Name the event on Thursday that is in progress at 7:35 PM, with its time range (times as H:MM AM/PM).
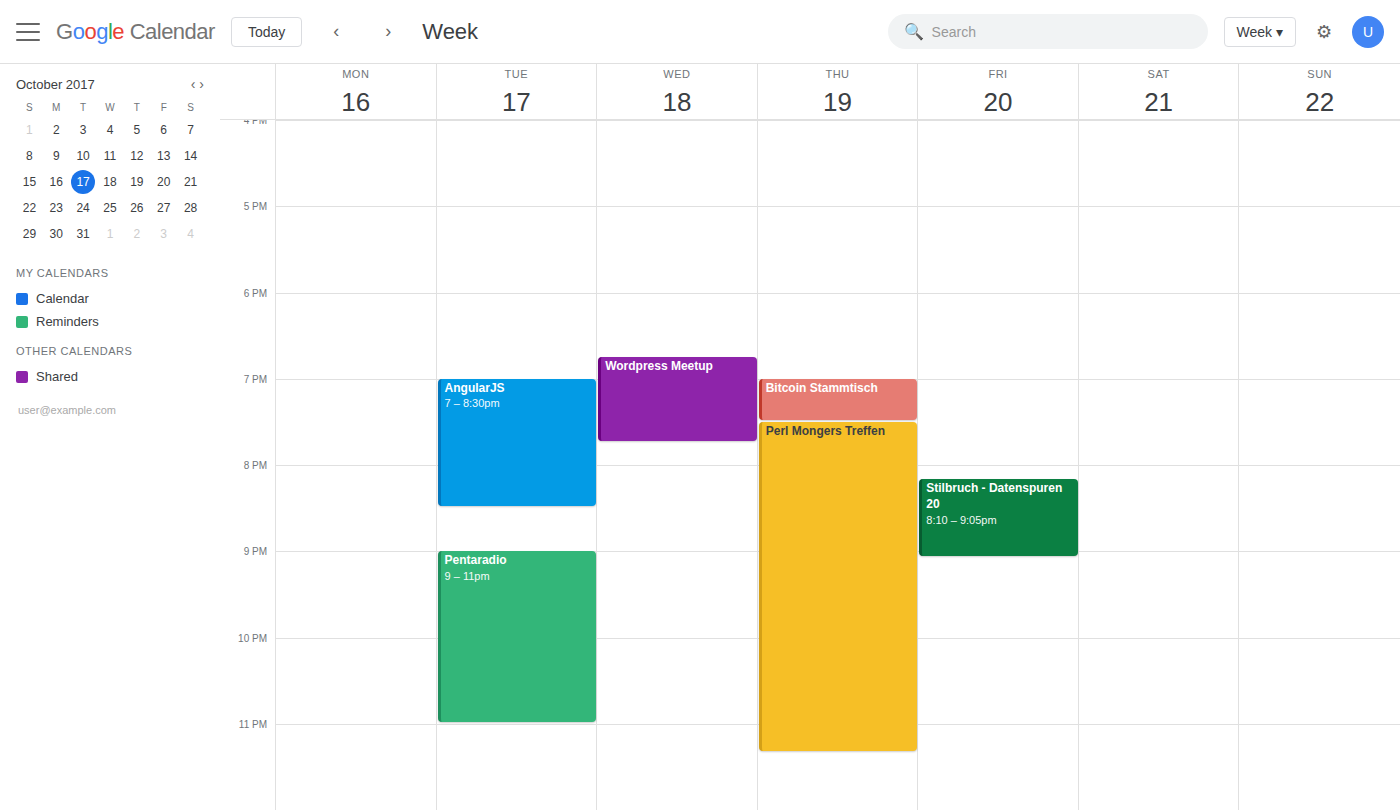
"Perl Mongers Treffen", 7:30 PM to 11:20 PM